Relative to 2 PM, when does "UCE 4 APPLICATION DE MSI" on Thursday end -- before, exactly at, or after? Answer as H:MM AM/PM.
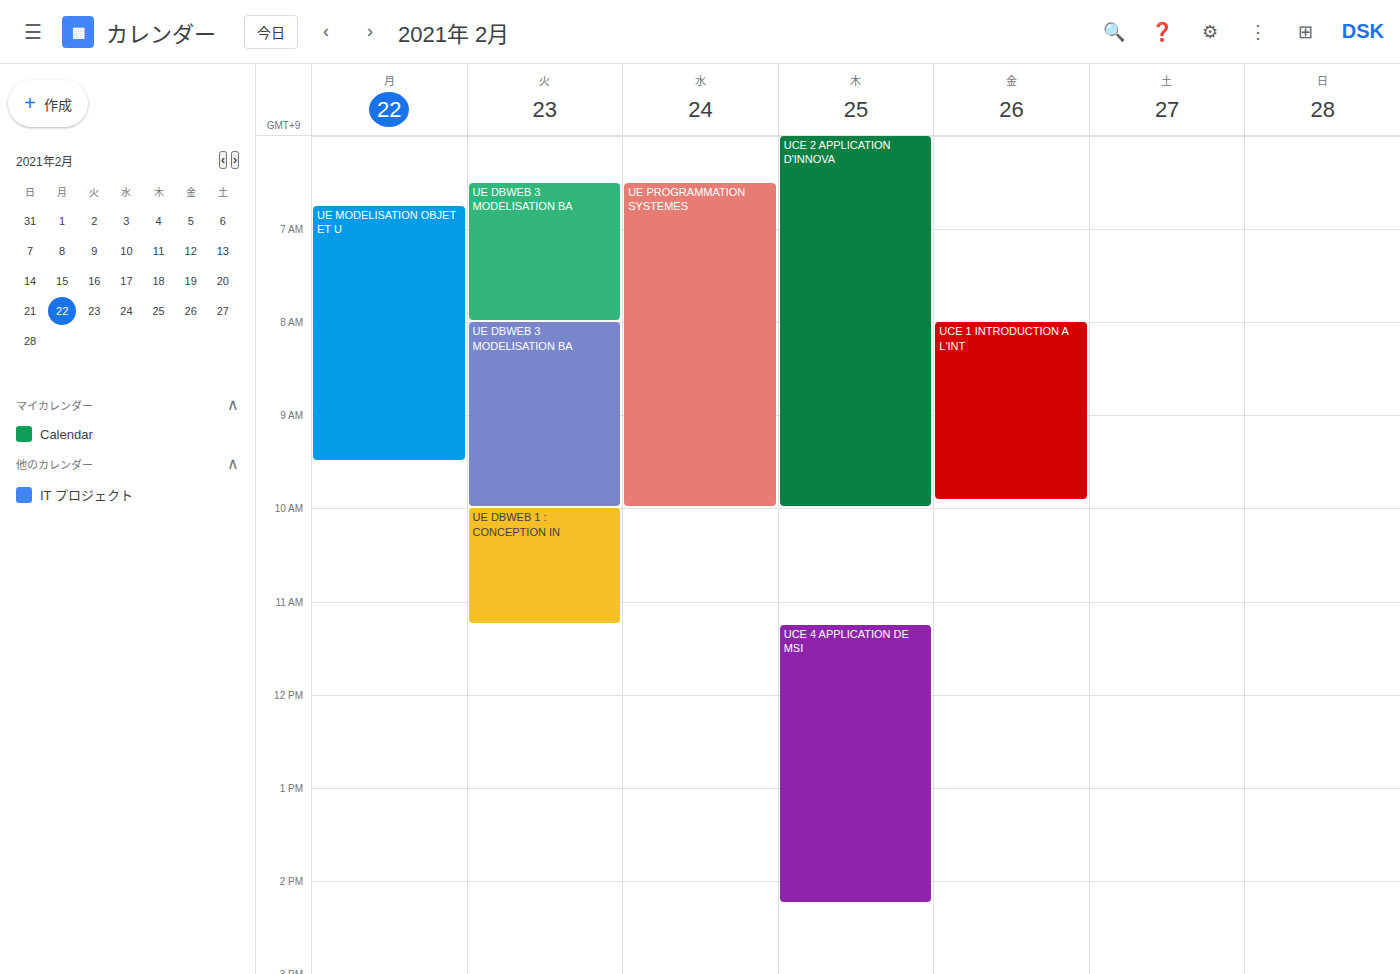
2:15 PM -- after 2 PM, 15 minutes below the 2 PM line.